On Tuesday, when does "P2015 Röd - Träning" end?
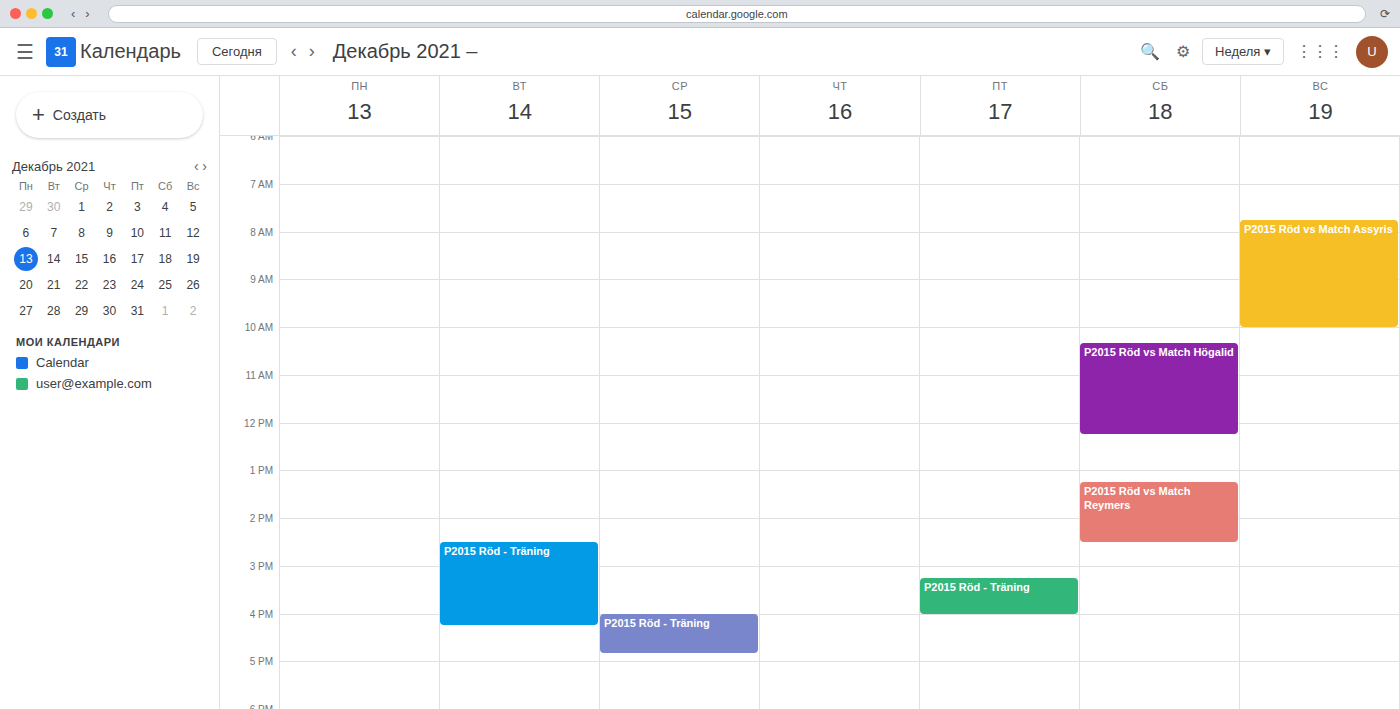
4:15 PM